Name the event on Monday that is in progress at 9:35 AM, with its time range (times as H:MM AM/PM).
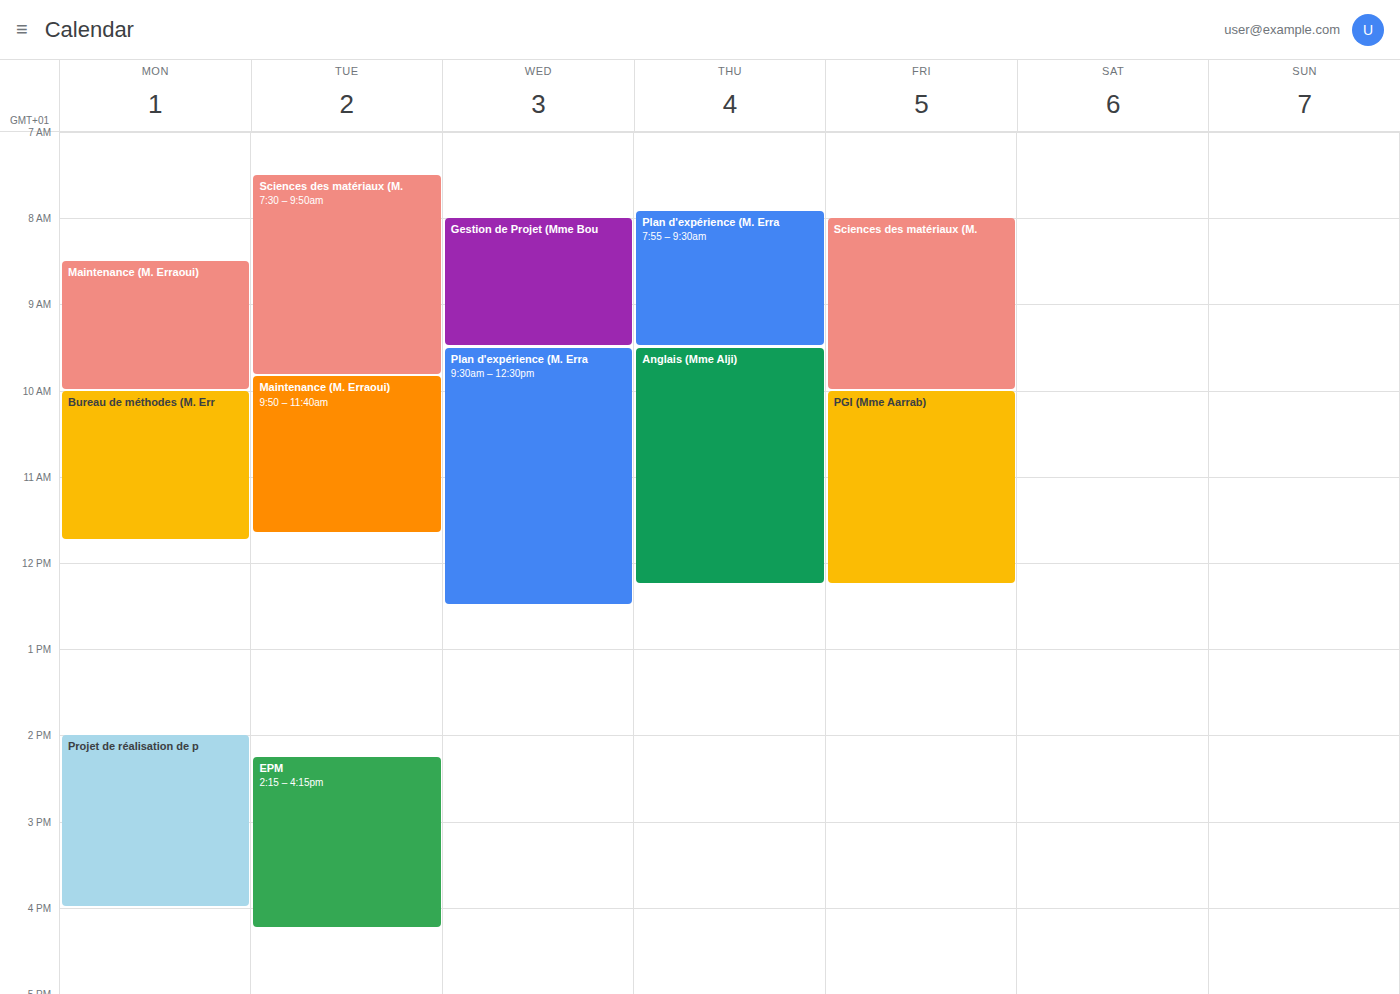
"Maintenance (M. Erraoui)", 8:30 AM to 10:00 AM